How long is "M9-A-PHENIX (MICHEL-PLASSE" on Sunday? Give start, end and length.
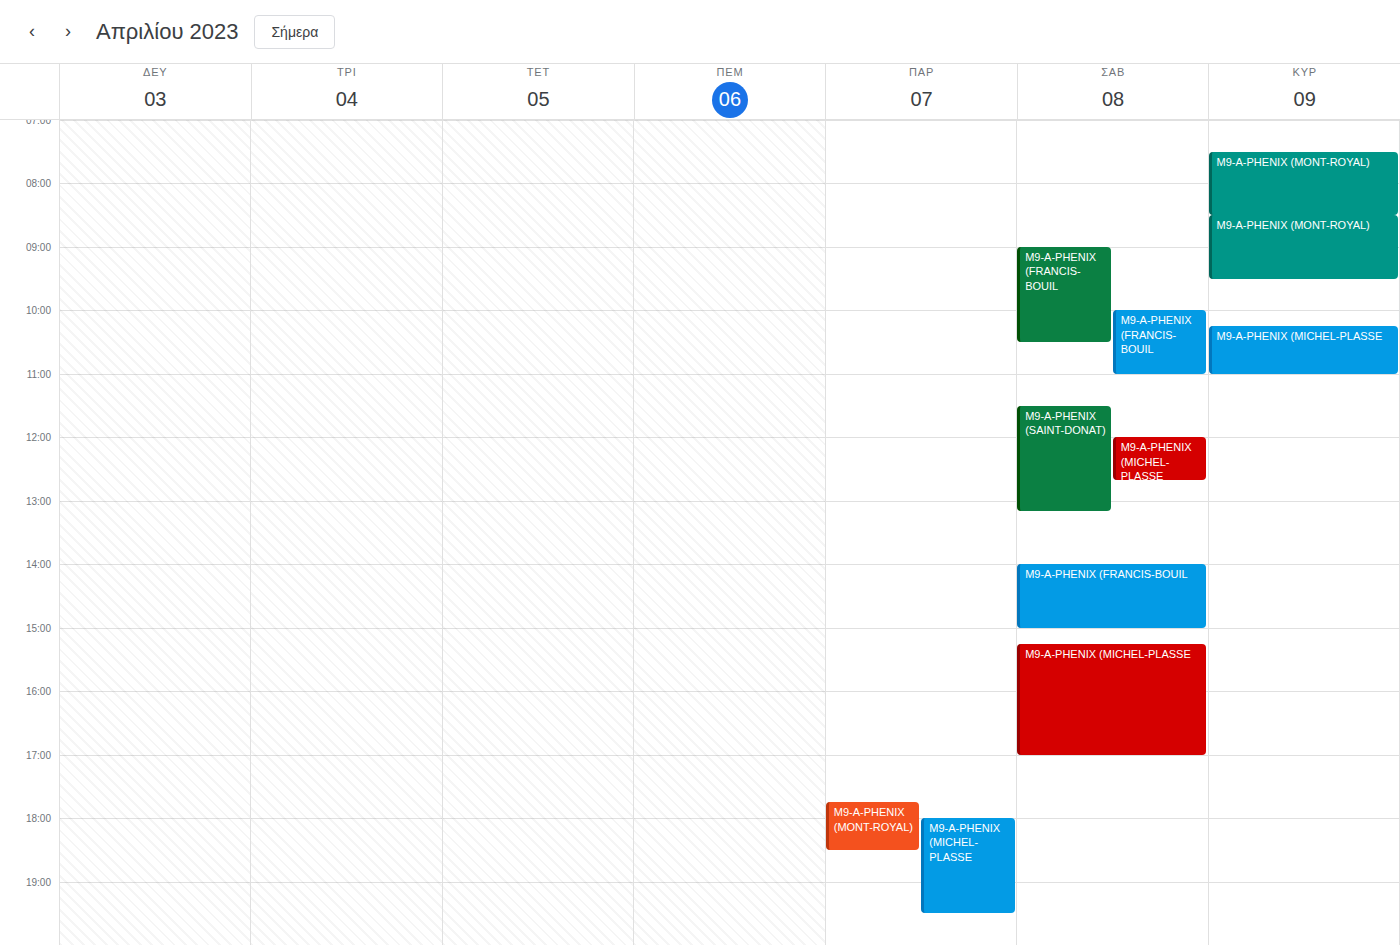
10:15 to 11:00, 45 minutes